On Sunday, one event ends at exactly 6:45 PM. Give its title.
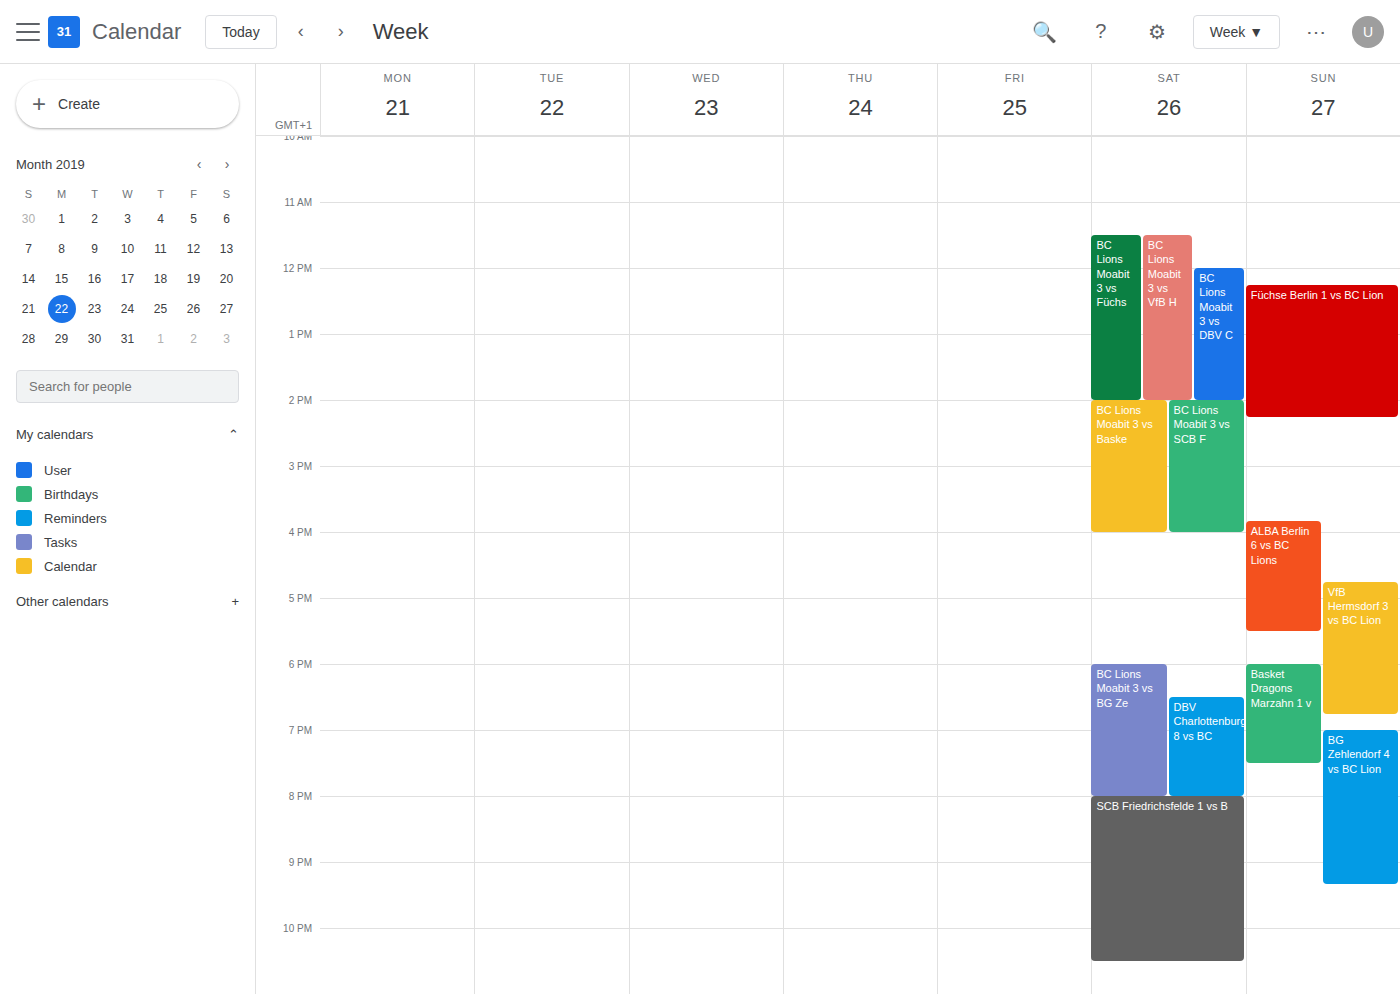
"VfB Hermsdorf 3 vs BC Lion"